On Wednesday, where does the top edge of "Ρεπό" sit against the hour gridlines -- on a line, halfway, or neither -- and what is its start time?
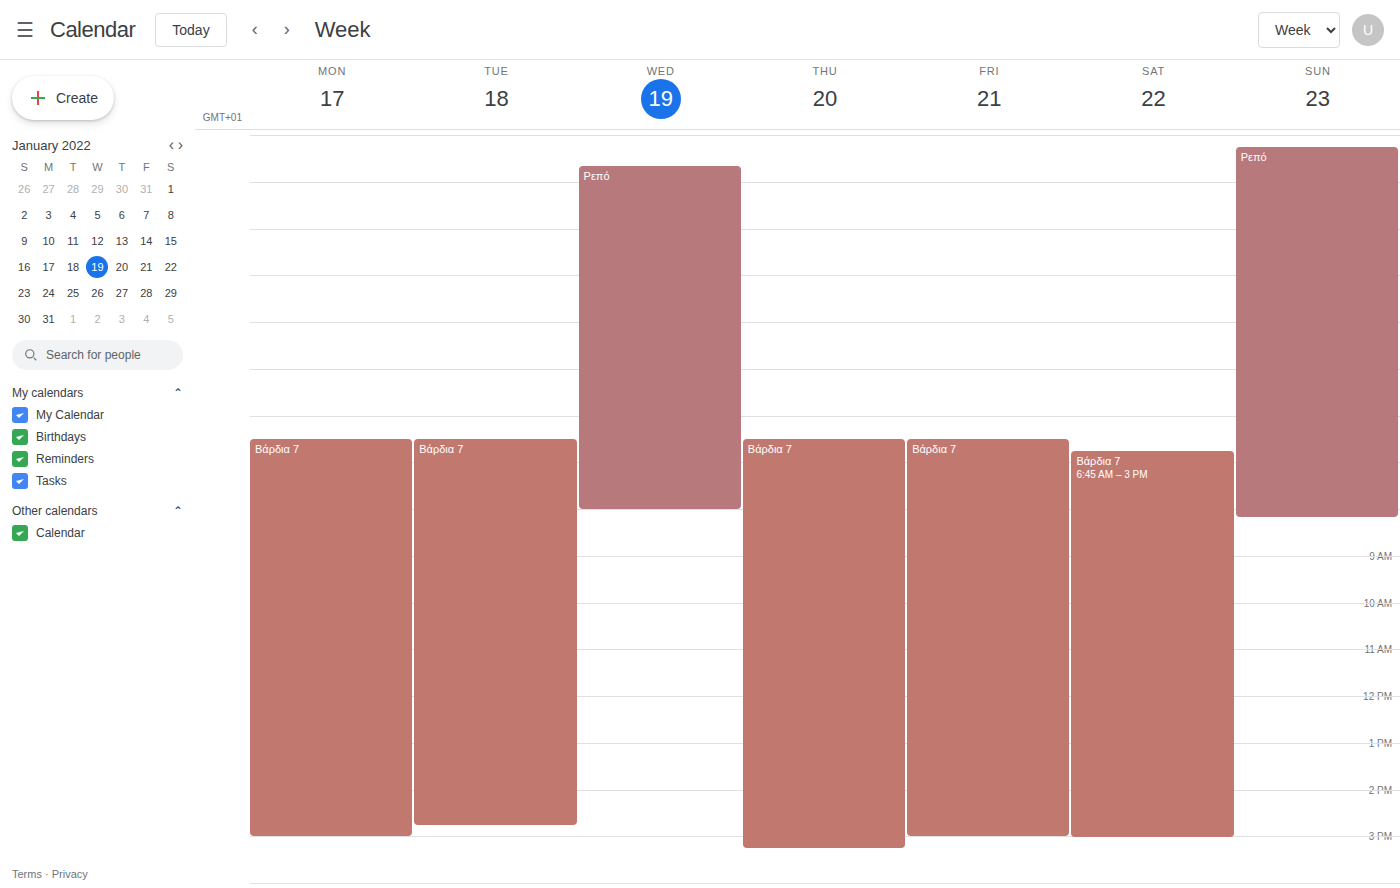
12:40 AM -- neither: 40 minutes below the 12 AM line and 20 minutes above the 1 AM line.